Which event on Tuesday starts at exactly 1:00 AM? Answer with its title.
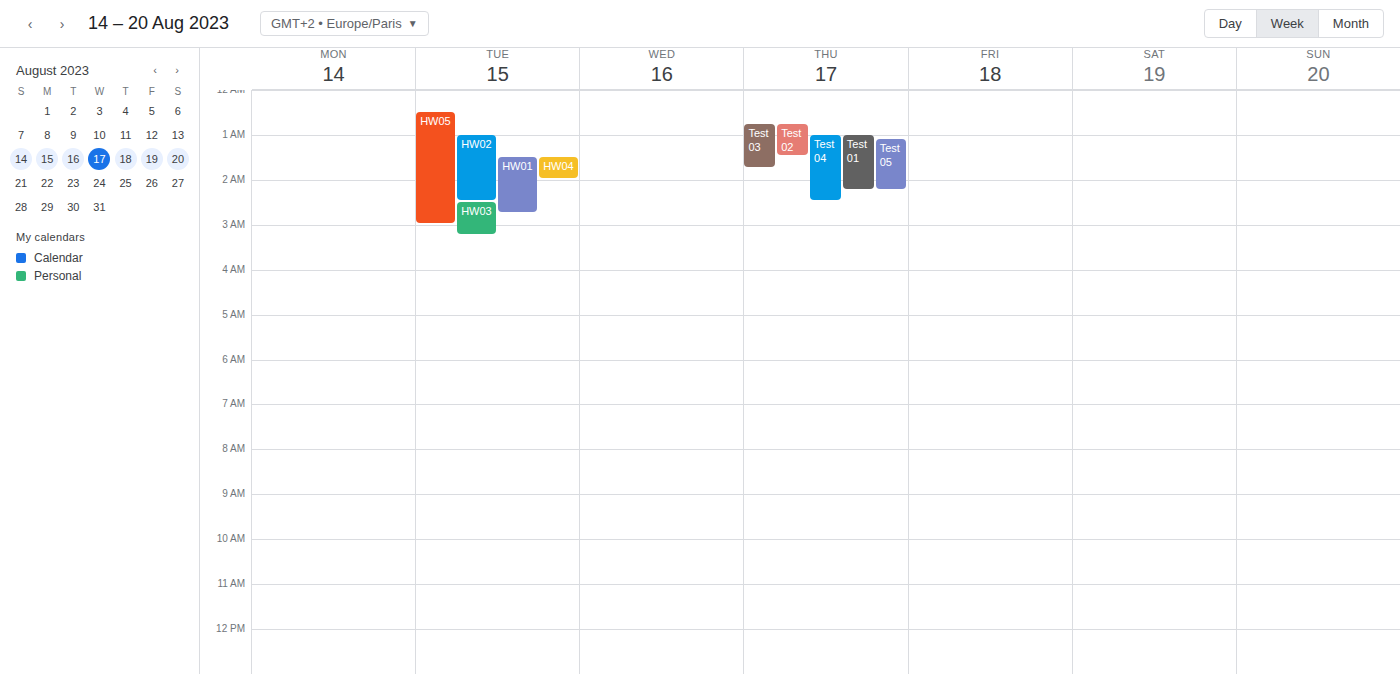
"HW02"